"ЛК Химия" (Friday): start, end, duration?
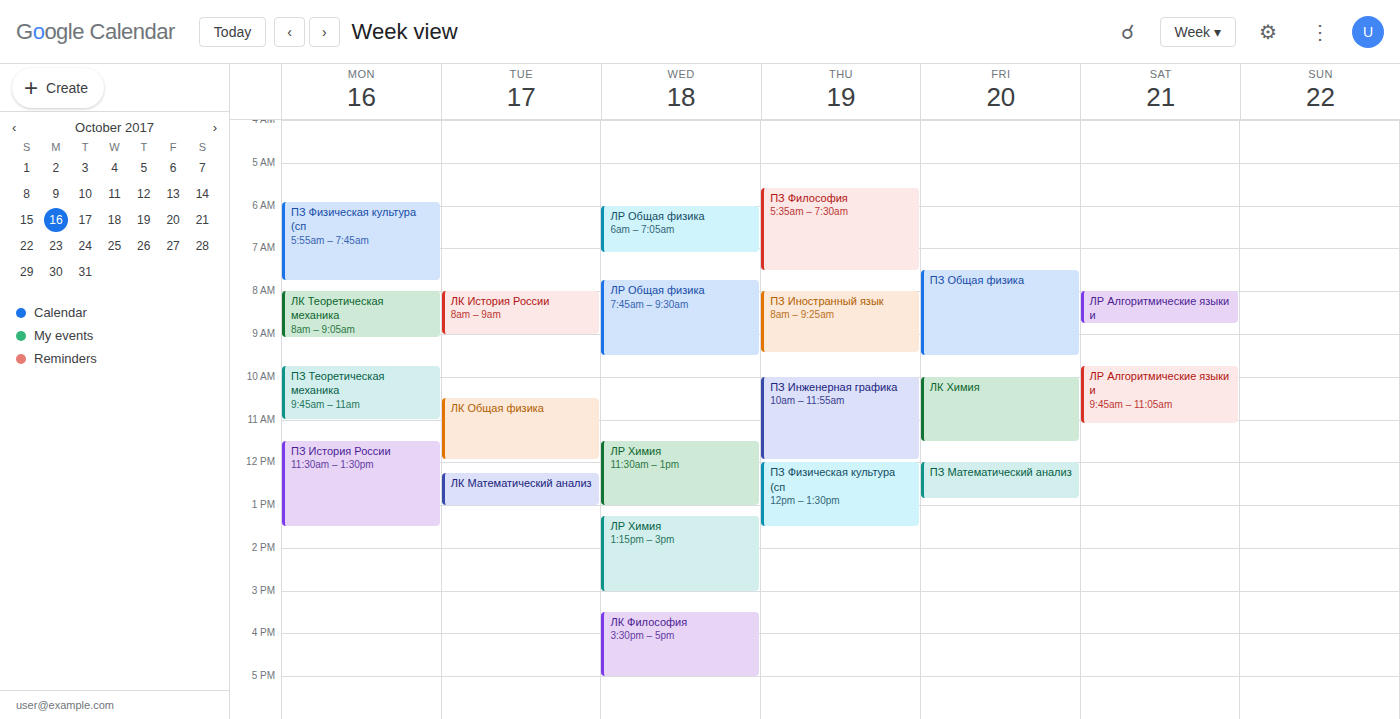
10:00 AM to 11:30 AM, 1 hour 30 minutes